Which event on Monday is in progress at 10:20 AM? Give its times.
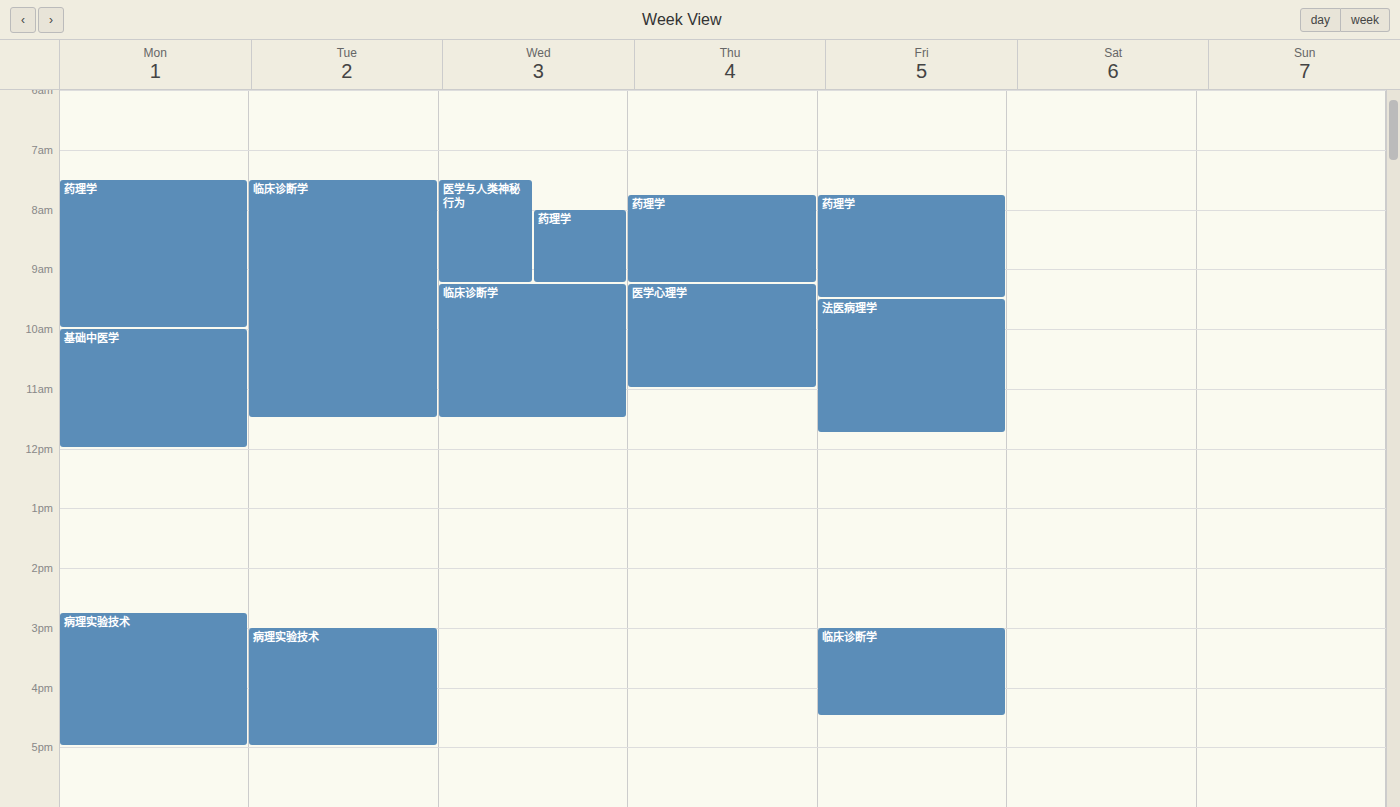
"基础中医学", 10:00 AM to 12:00 PM